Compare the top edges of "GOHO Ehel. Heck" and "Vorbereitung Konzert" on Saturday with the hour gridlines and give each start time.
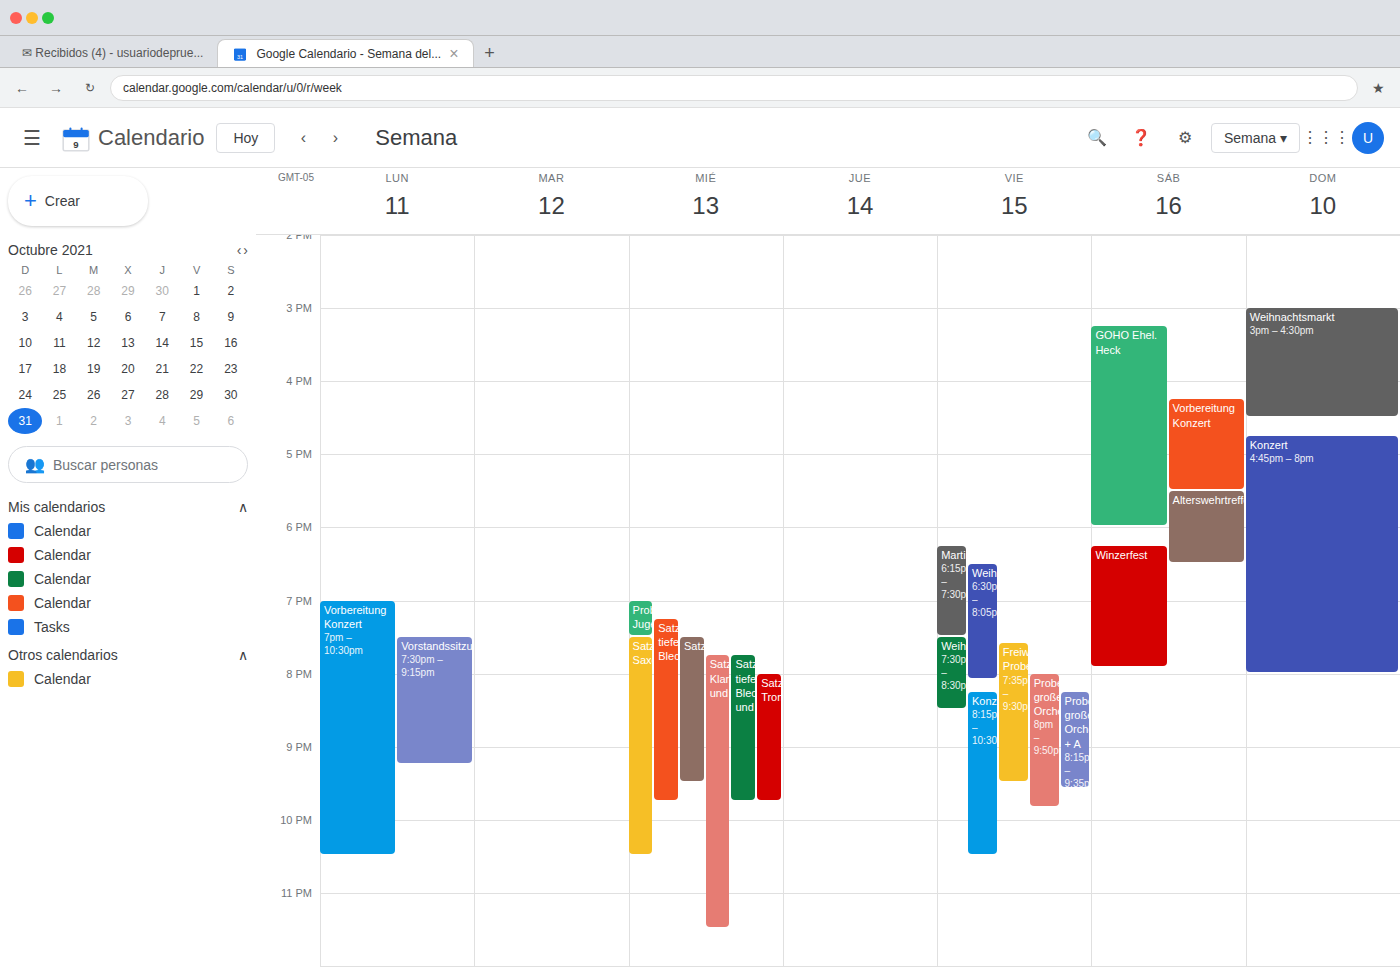
"GOHO Ehel. Heck": 3:15 PM, neither: a quarter of the way from the 3 PM line to the 4 PM line. "Vorbereitung Konzert": 4:15 PM, neither: a quarter of the way from the 4 PM line to the 5 PM line.